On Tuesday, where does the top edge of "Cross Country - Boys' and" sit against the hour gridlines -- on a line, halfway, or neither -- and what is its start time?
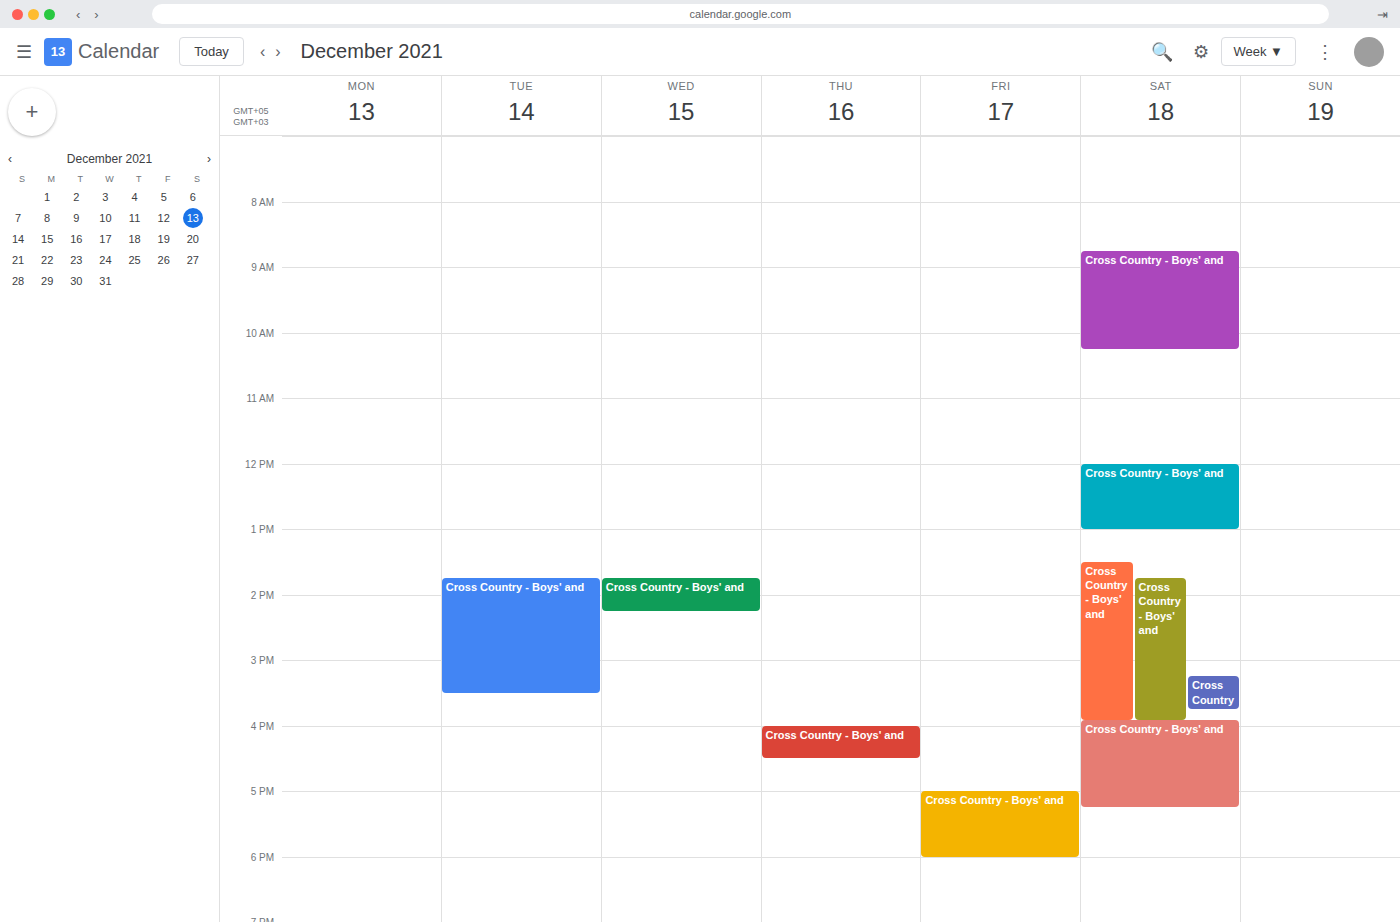
13:45 -- neither: three quarters of the way from the 13:00 line to the 14:00 line.